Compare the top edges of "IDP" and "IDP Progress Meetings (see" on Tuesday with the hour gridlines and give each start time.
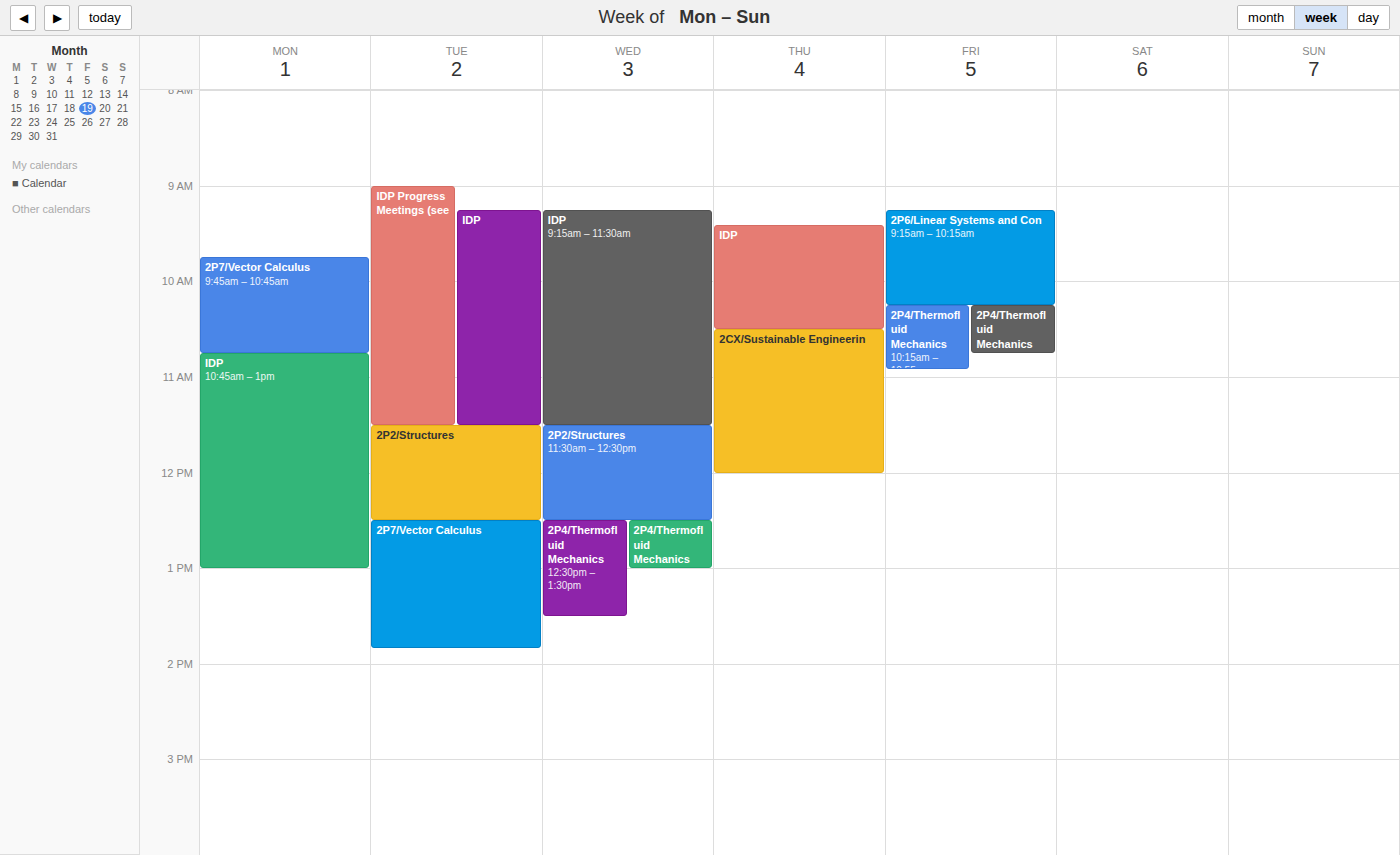
"IDP": 9:15 AM, neither: a quarter of the way from the 9 AM line to the 10 AM line. "IDP Progress Meetings (see": 9:00 AM, exactly on the 9 AM line.